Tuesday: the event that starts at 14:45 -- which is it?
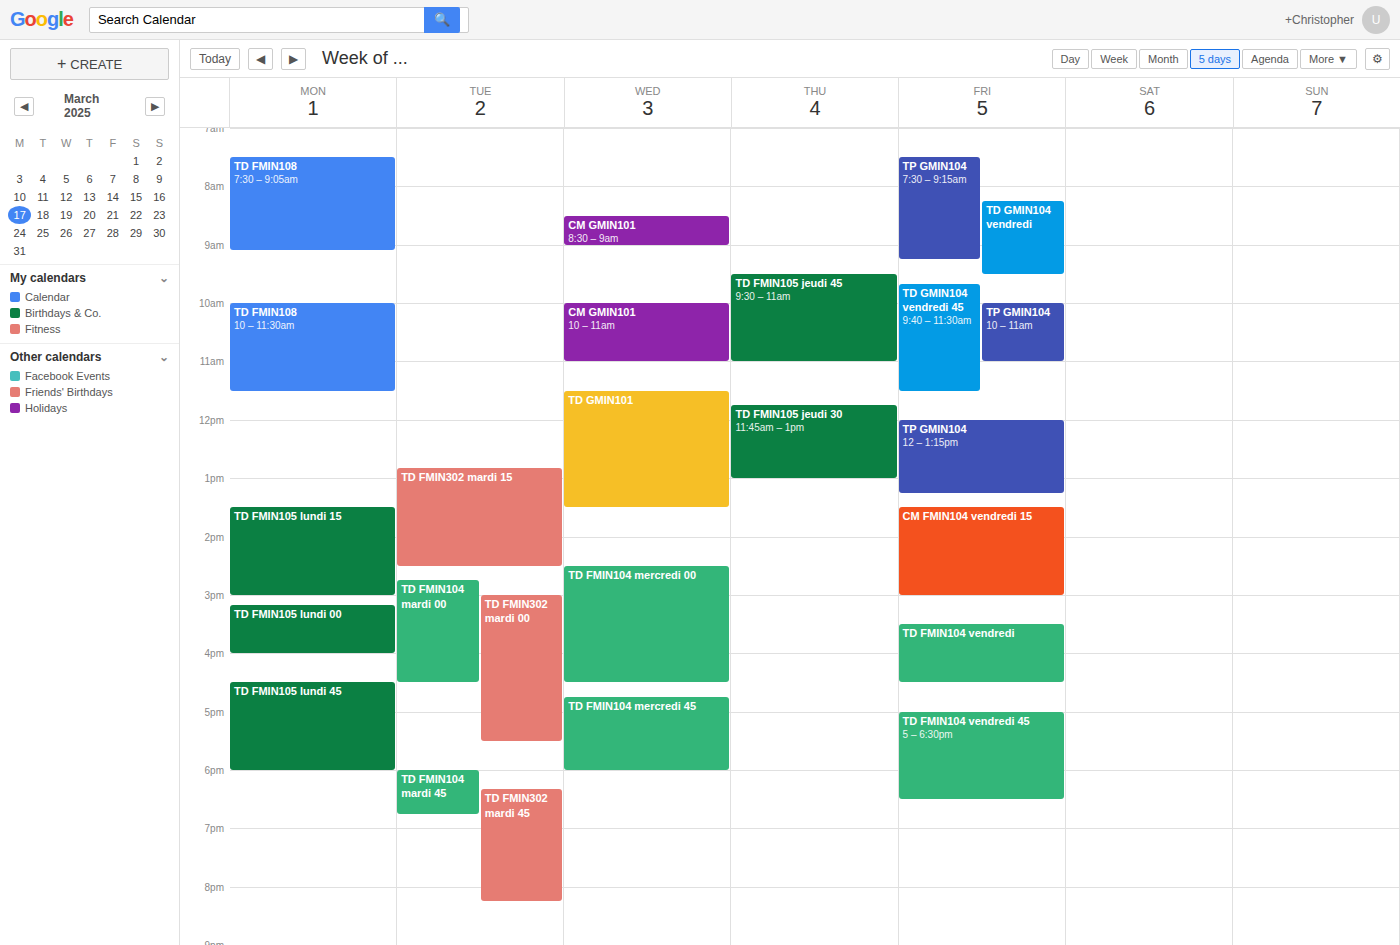
"TD FMIN104 mardi 00"